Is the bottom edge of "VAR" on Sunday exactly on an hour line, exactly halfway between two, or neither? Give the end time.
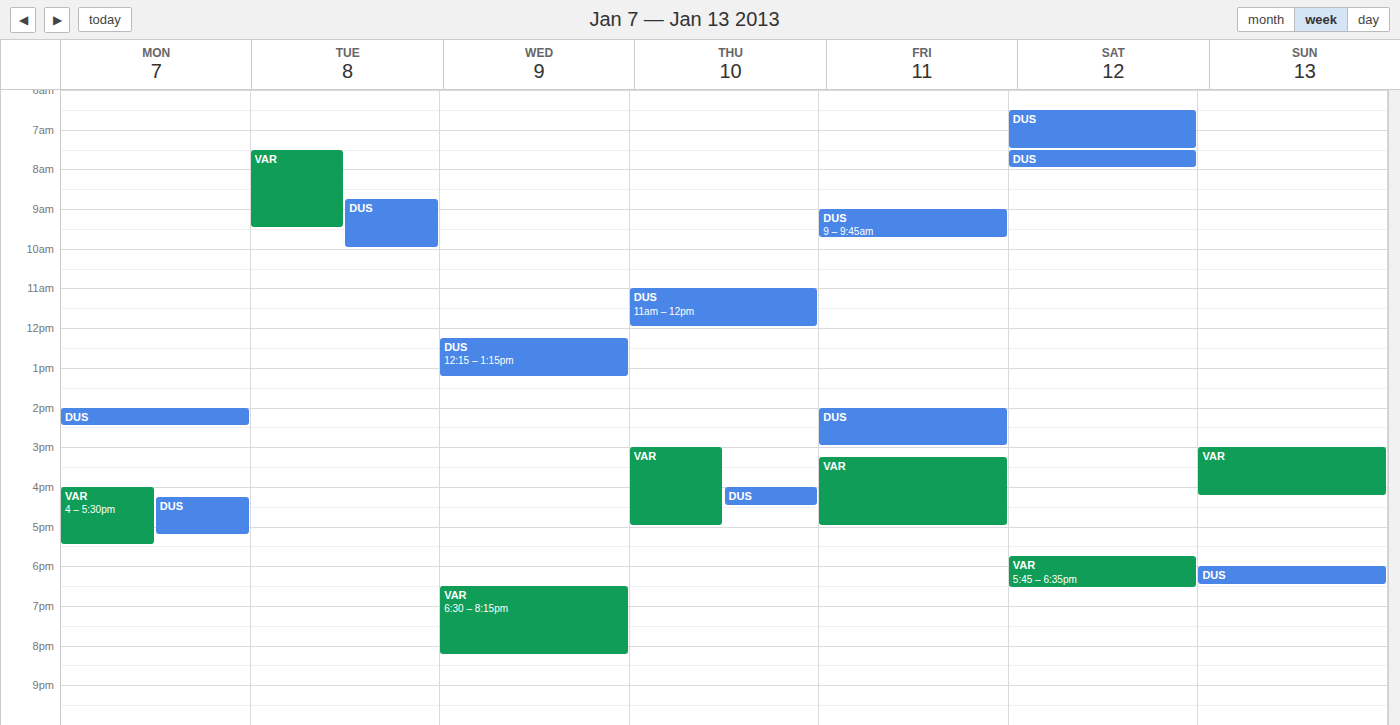
4:15 PM -- neither: a quarter of the way from the 4 PM line to the 5 PM line.